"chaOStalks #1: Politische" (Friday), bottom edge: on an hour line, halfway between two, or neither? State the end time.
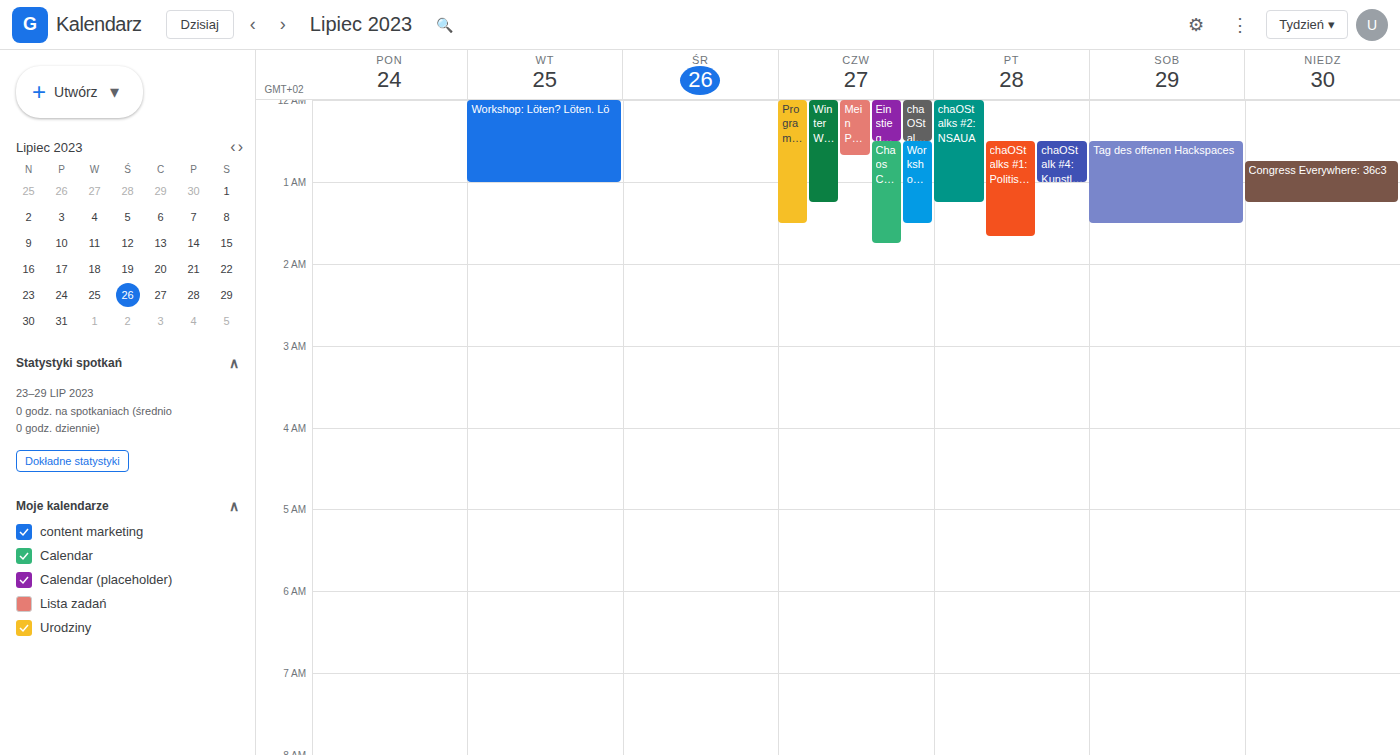
1:40 AM -- neither: 40 minutes below the 1 AM line and 20 minutes above the 2 AM line.